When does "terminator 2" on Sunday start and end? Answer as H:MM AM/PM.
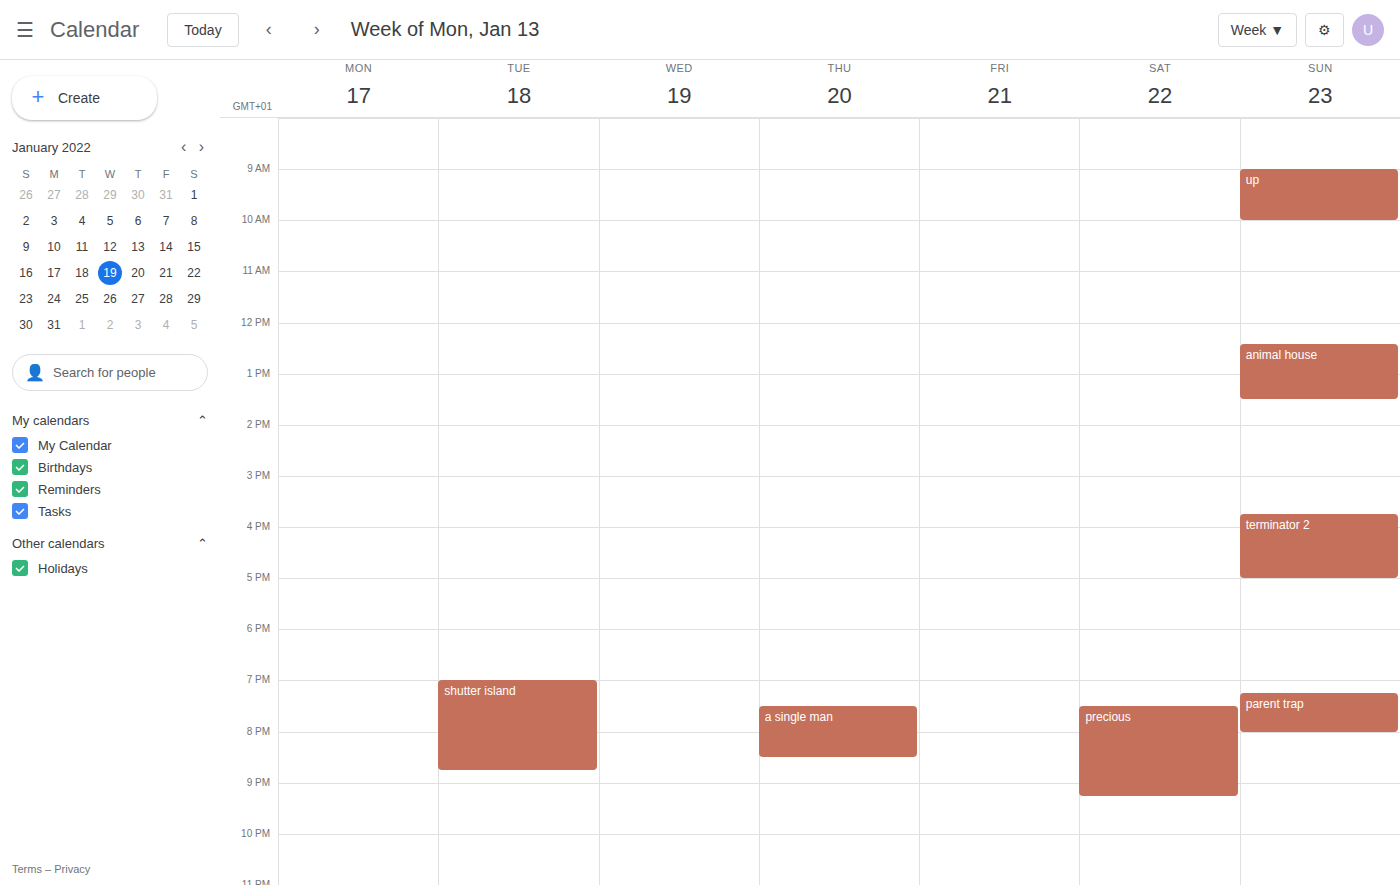
3:45 PM to 5:00 PM